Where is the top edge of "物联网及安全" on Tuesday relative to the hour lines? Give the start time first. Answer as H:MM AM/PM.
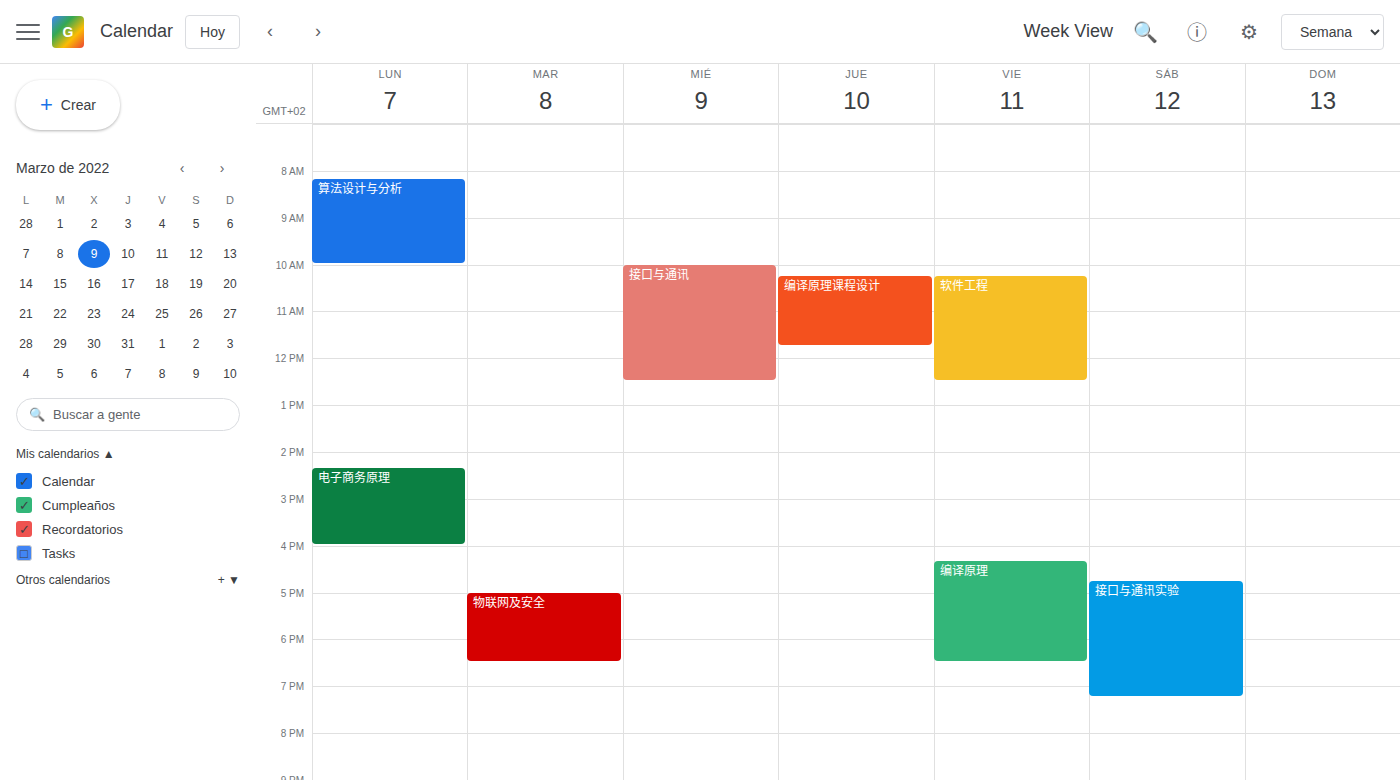
5:00 PM -- exactly on the 5 PM line.